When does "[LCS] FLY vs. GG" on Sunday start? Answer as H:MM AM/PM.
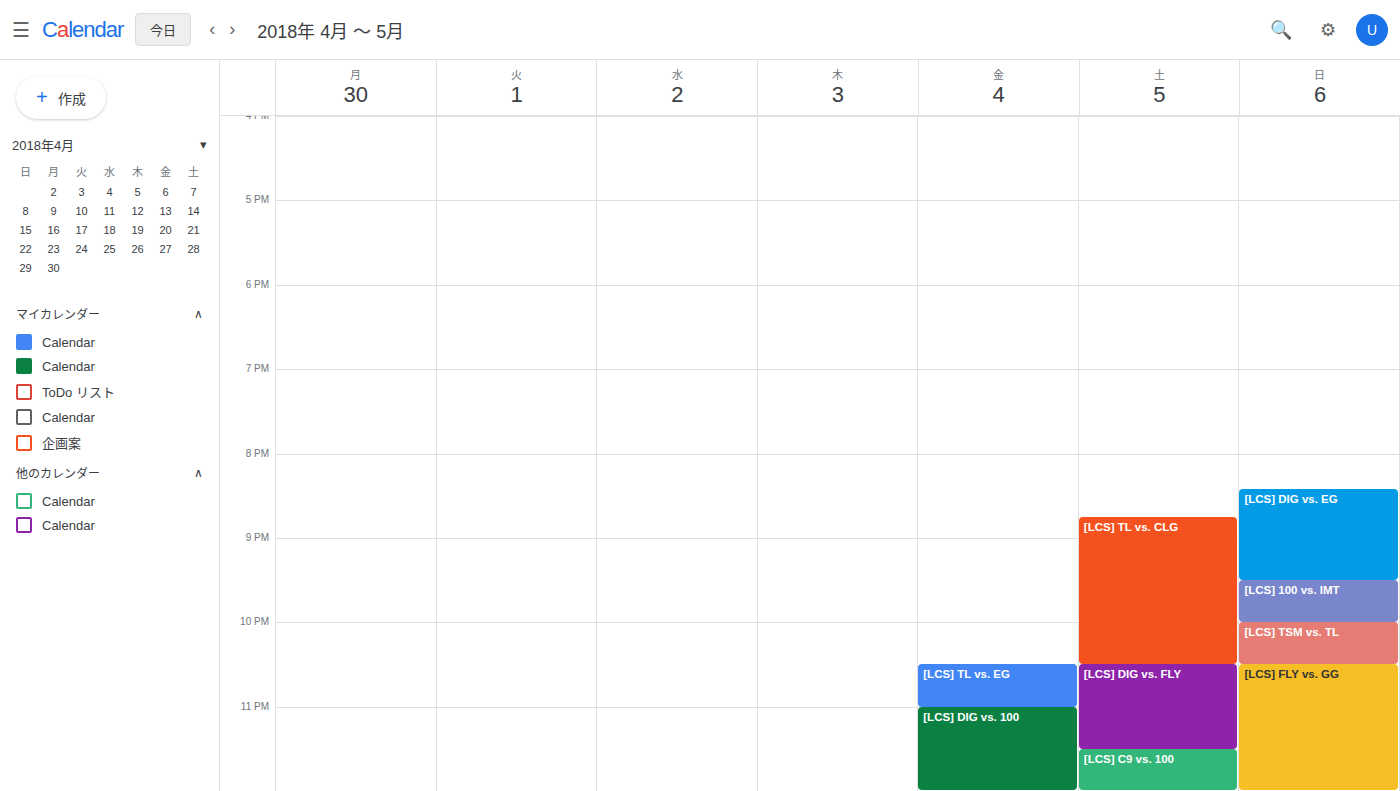
10:30 PM